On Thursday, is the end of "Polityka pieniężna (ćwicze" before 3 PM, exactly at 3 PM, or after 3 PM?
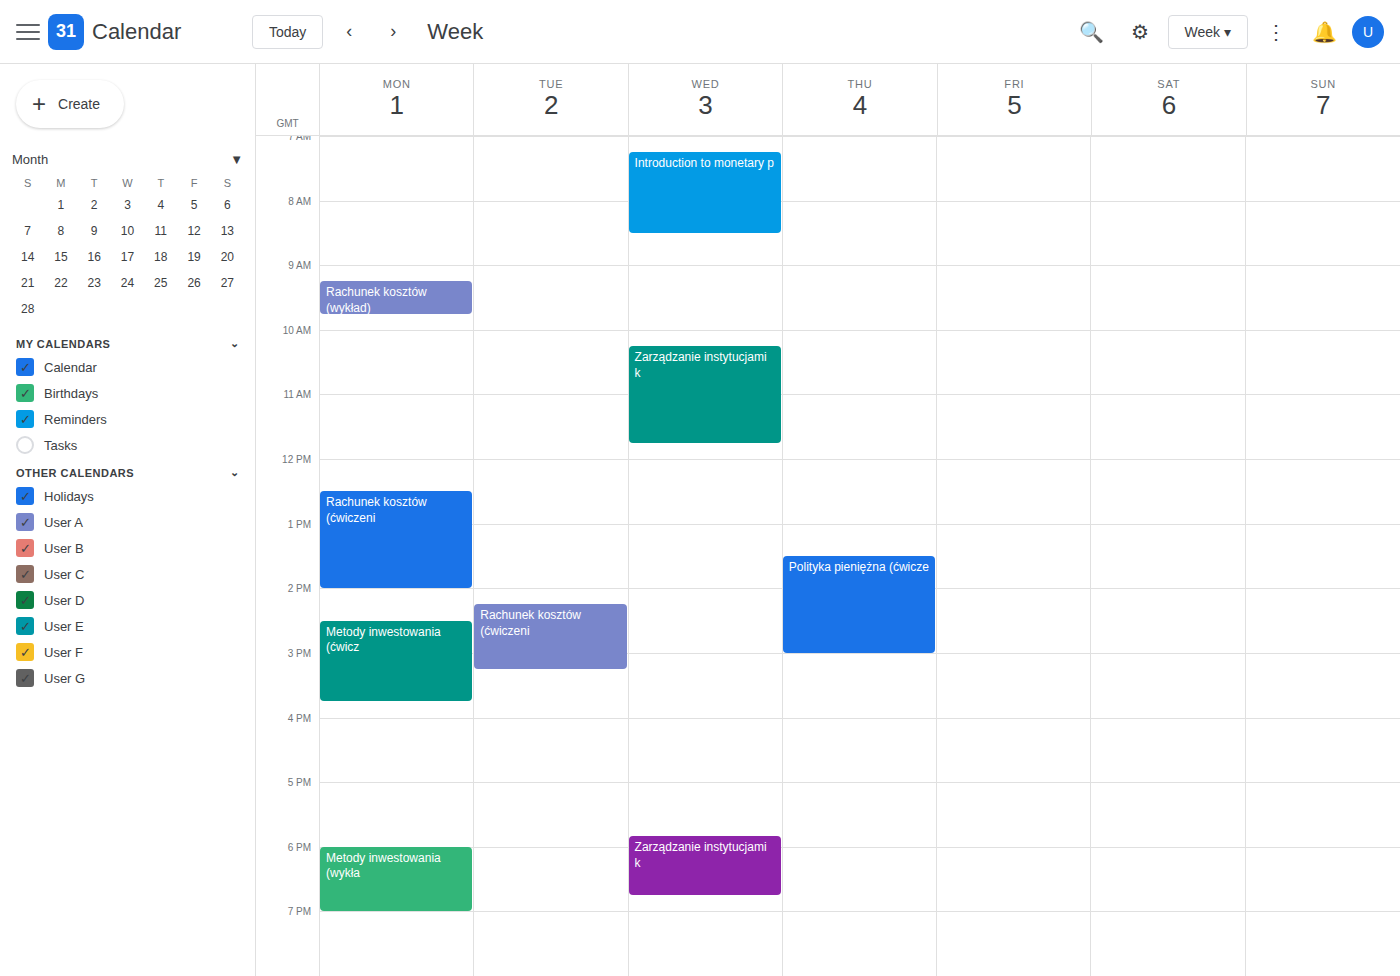
3:00 PM -- exactly at 3 PM, on the 3 PM line.